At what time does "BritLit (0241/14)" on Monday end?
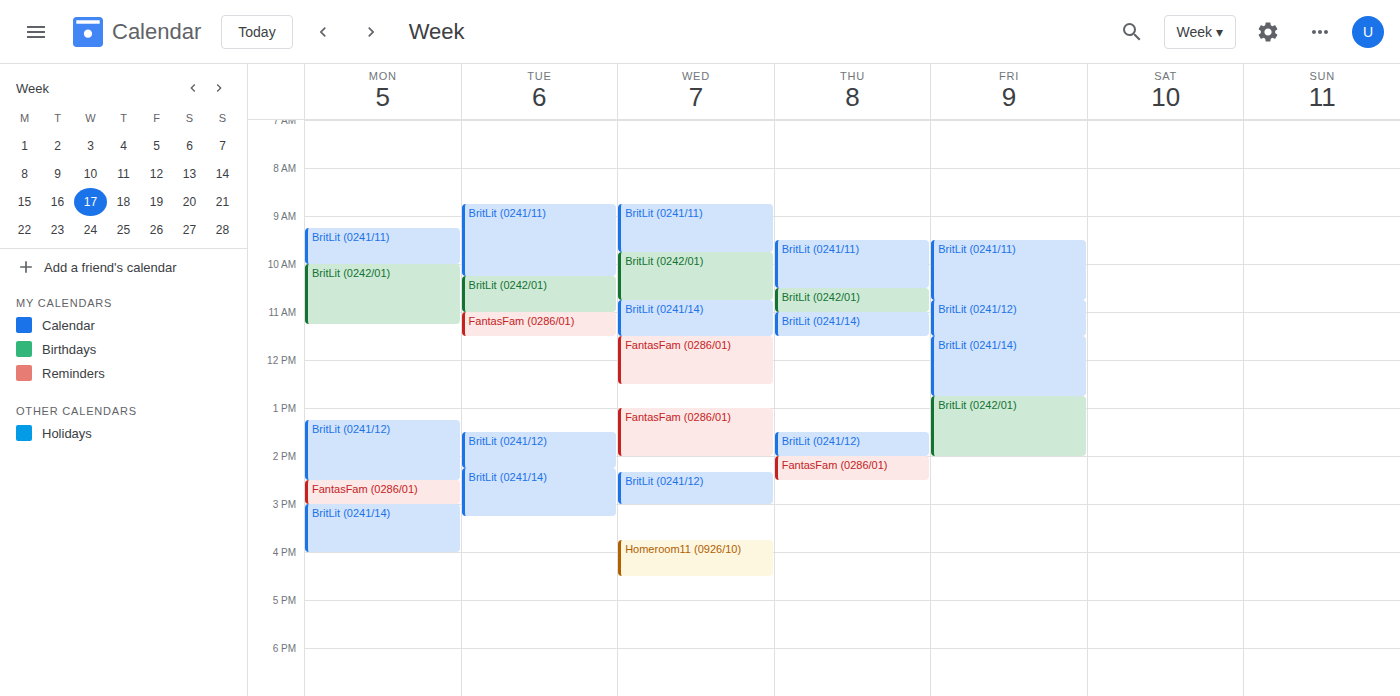
4:00 PM